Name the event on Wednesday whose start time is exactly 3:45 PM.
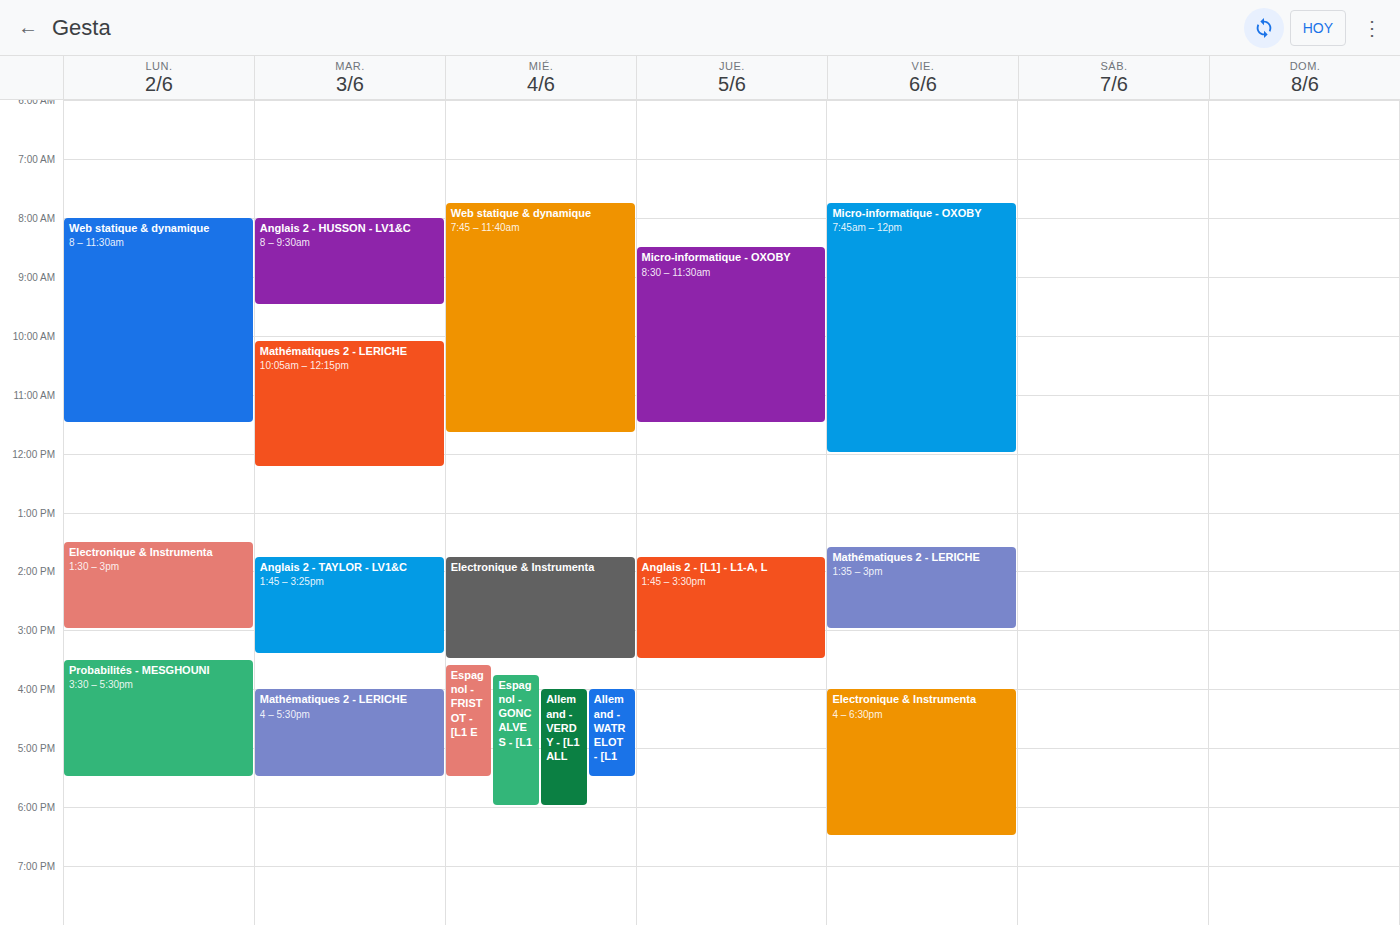
"Espagnol - GONCALVES - [L1"